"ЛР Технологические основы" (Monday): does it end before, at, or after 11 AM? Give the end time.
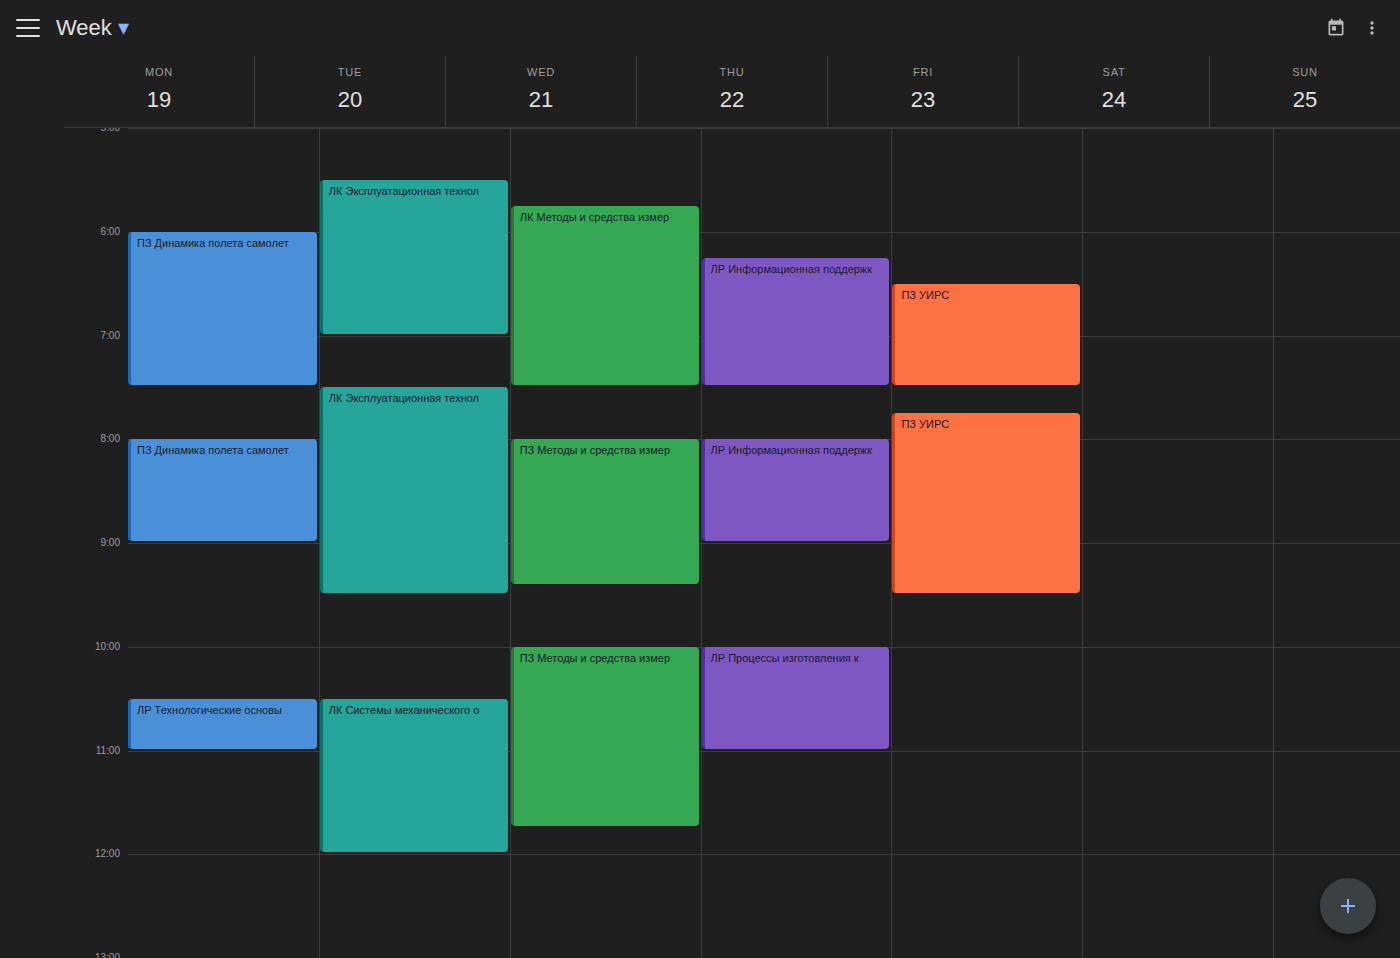
11:00 AM -- exactly at 11 AM, on the 11 AM line.